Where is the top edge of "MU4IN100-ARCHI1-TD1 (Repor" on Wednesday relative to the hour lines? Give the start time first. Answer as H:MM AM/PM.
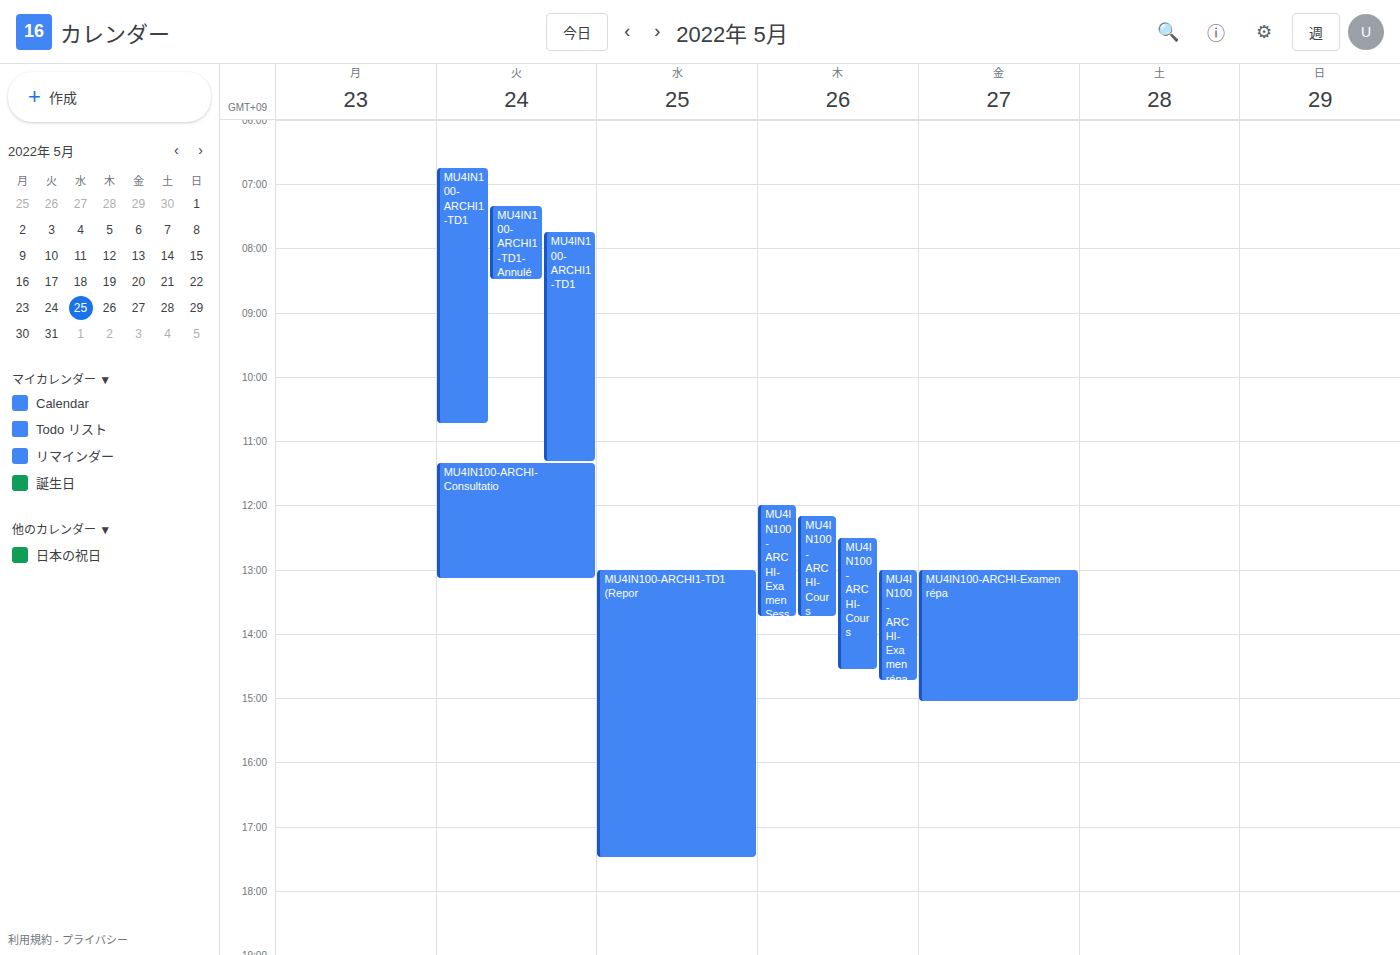
1:00 PM -- exactly on the 1 PM line.